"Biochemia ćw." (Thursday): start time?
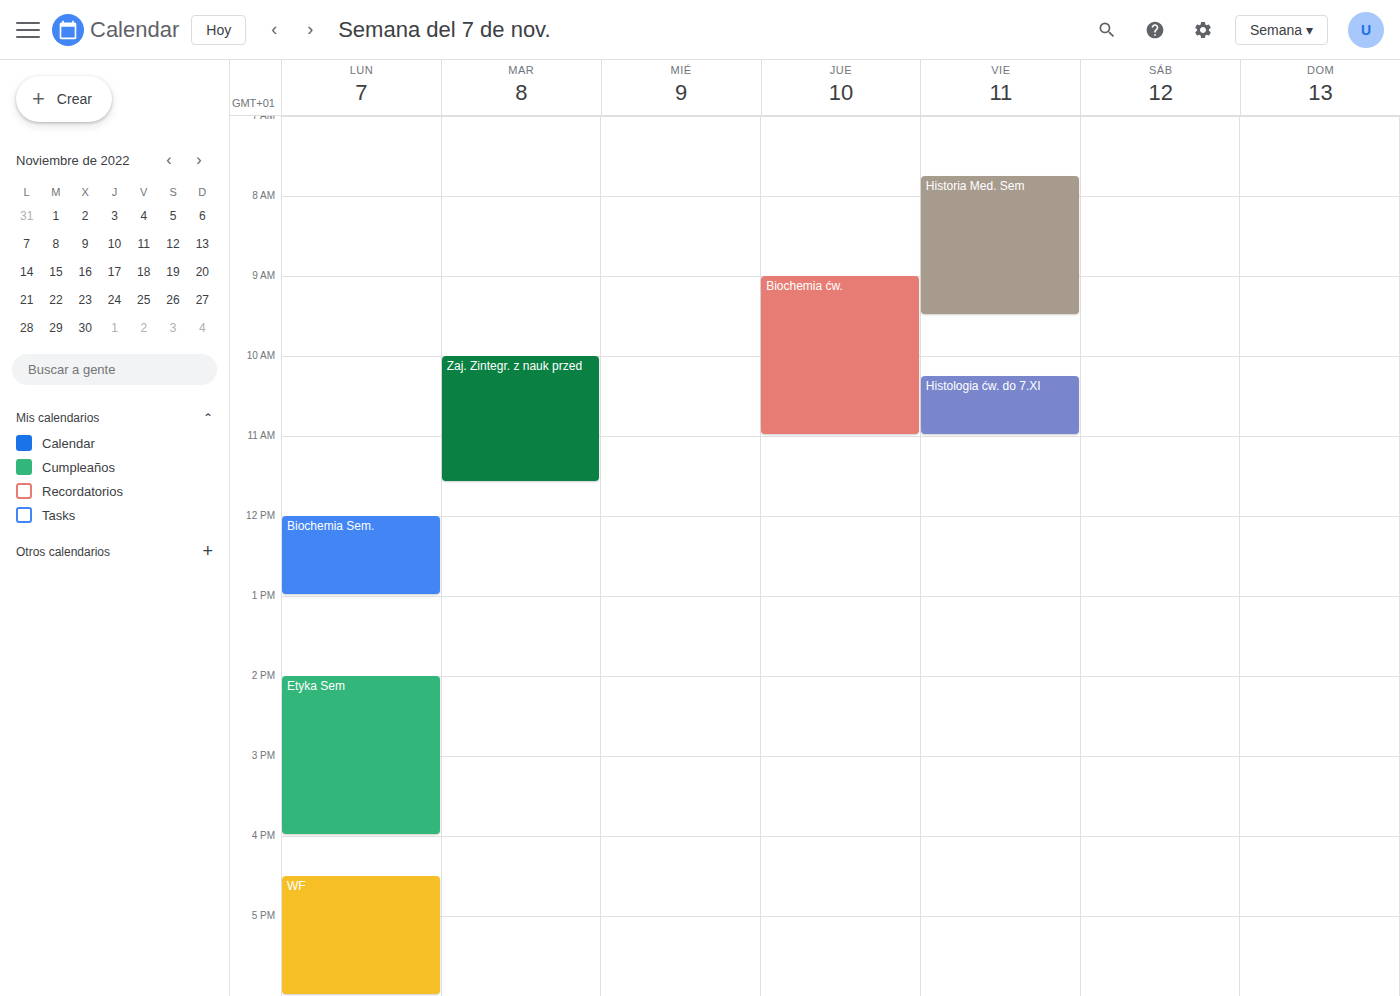
9:00 AM